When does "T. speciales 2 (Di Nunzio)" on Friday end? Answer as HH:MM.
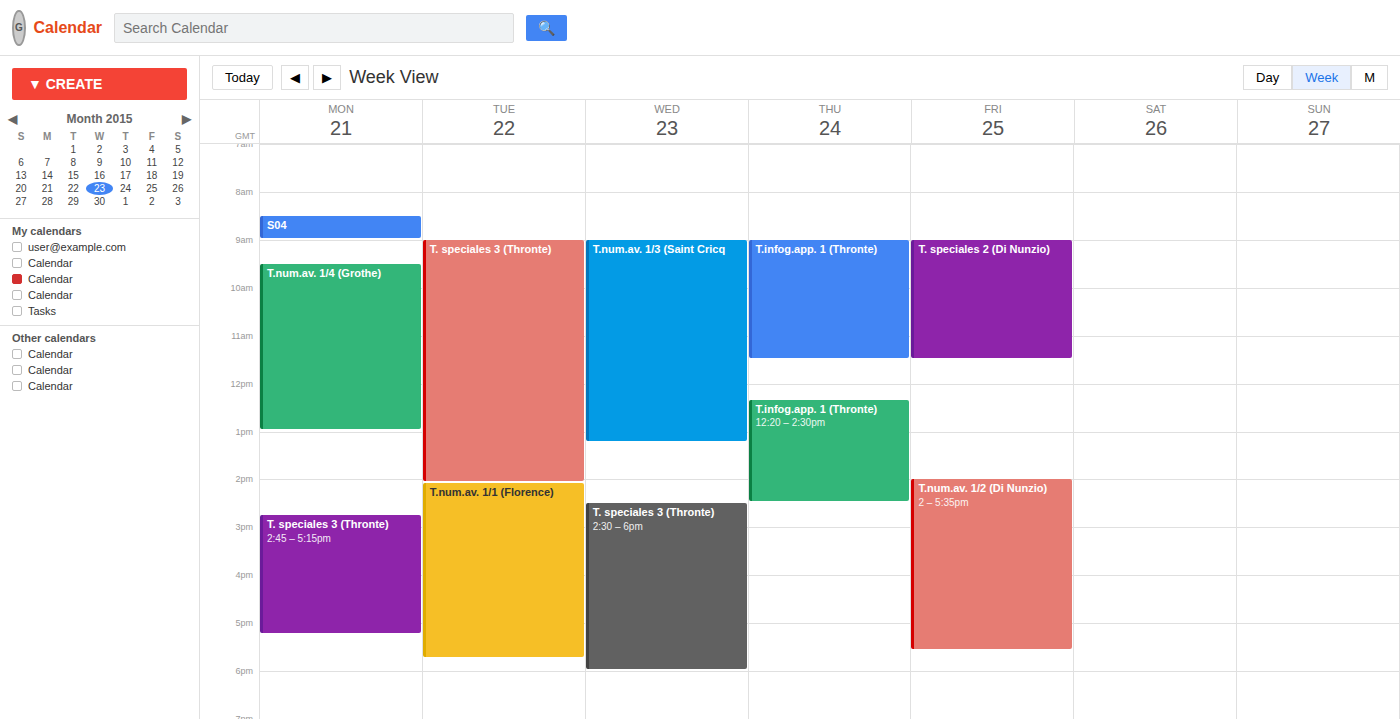
11:30